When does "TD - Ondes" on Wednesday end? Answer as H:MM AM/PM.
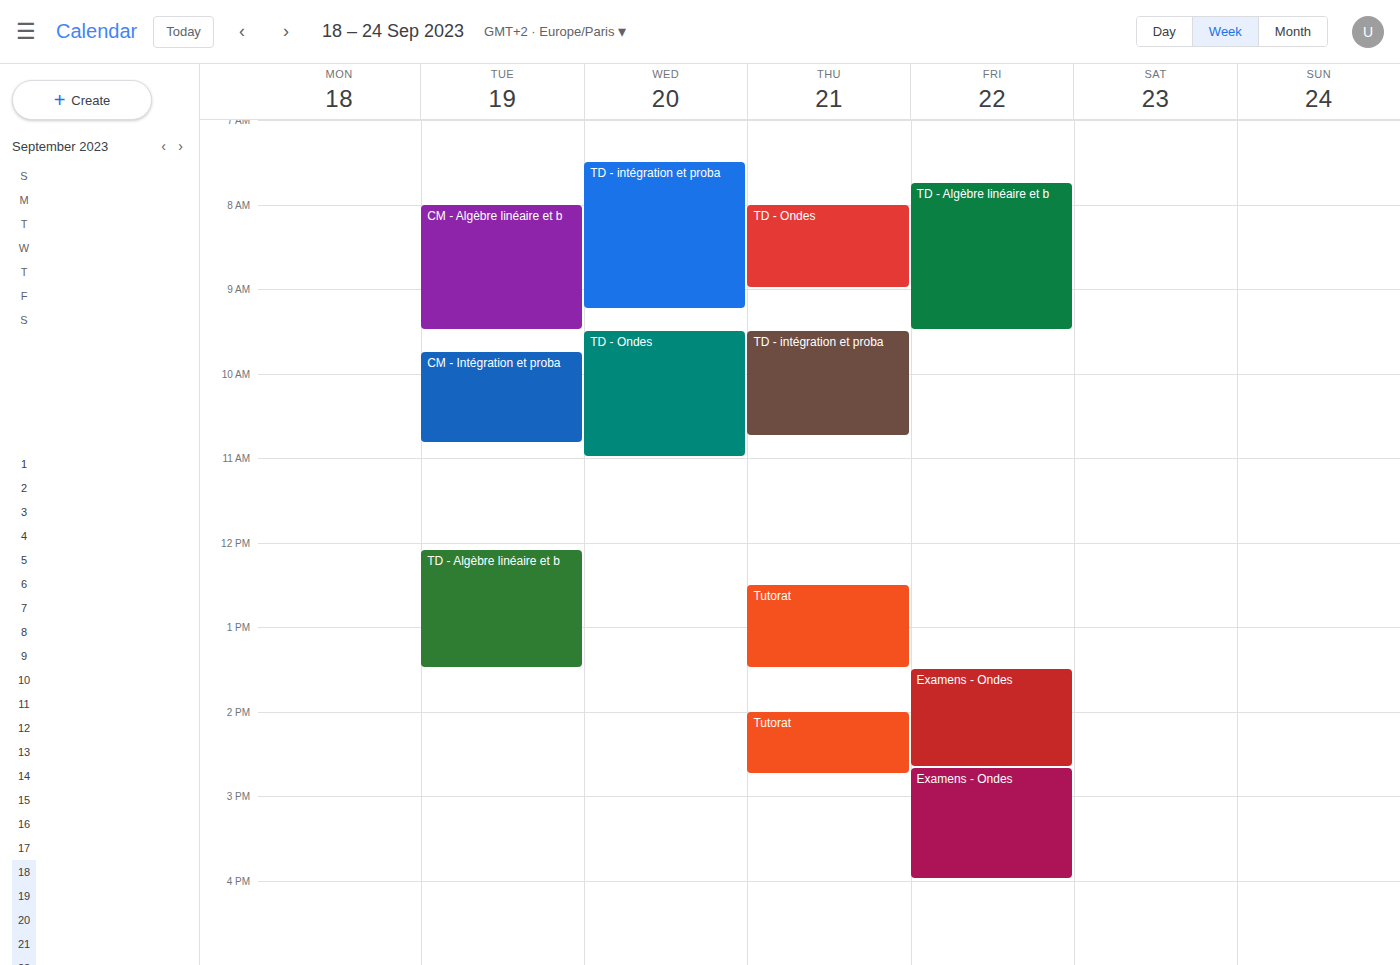
11:00 AM